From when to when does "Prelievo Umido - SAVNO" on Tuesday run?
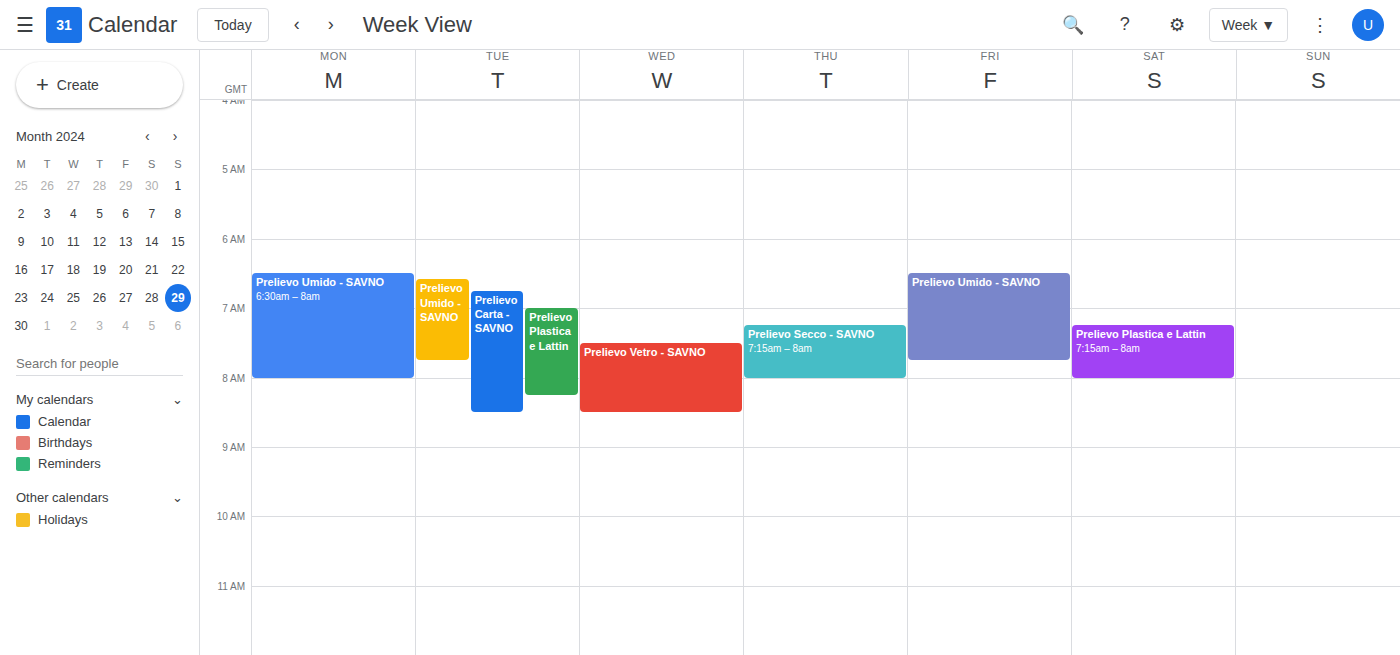
6:35 AM to 7:45 AM